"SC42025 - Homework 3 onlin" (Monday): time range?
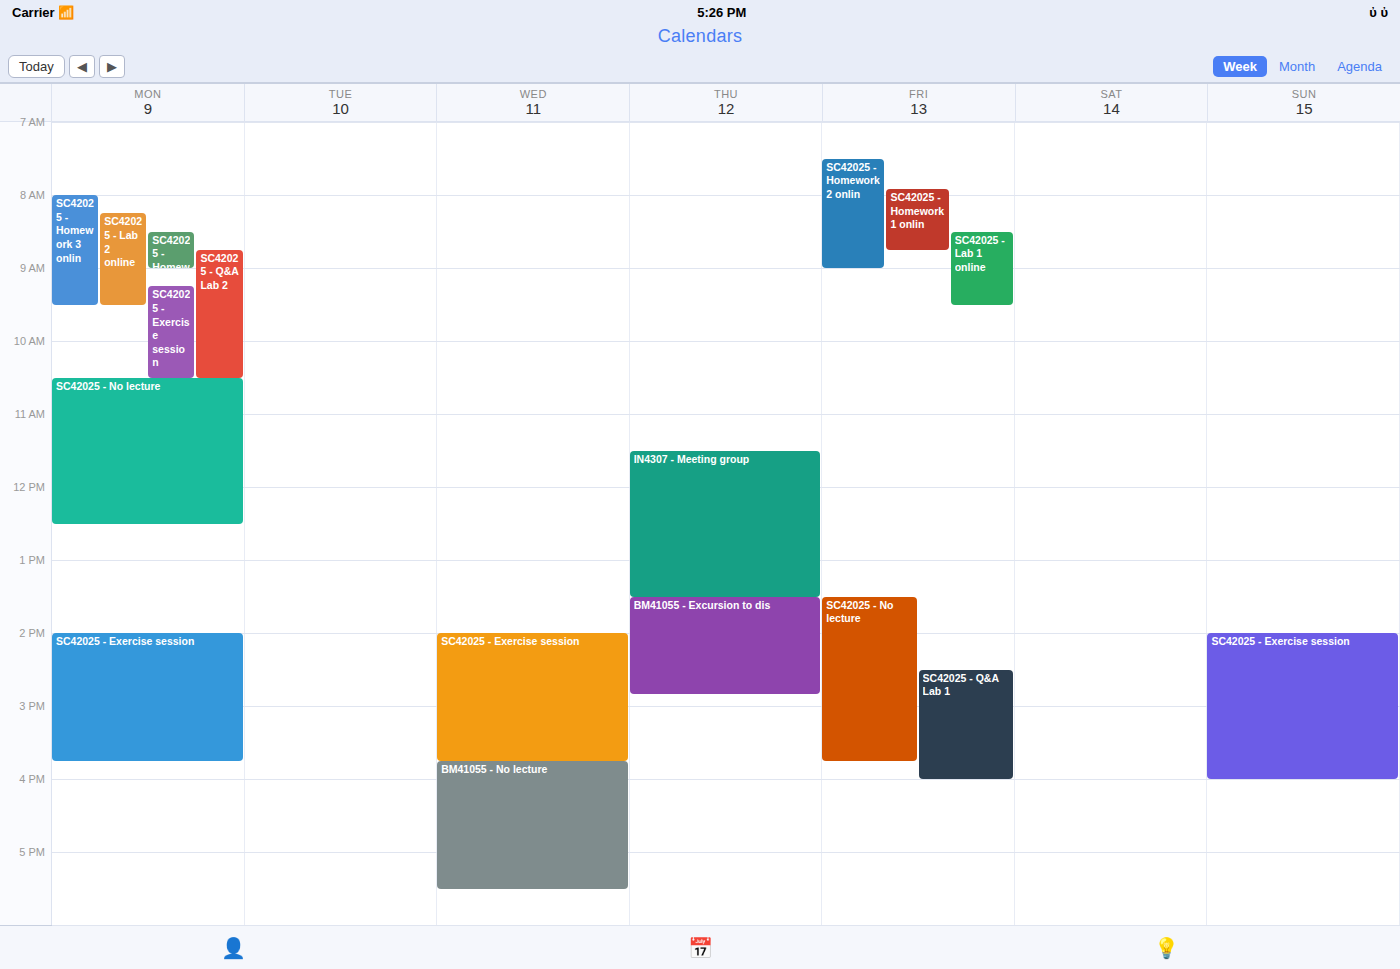
8:00 AM to 9:30 AM